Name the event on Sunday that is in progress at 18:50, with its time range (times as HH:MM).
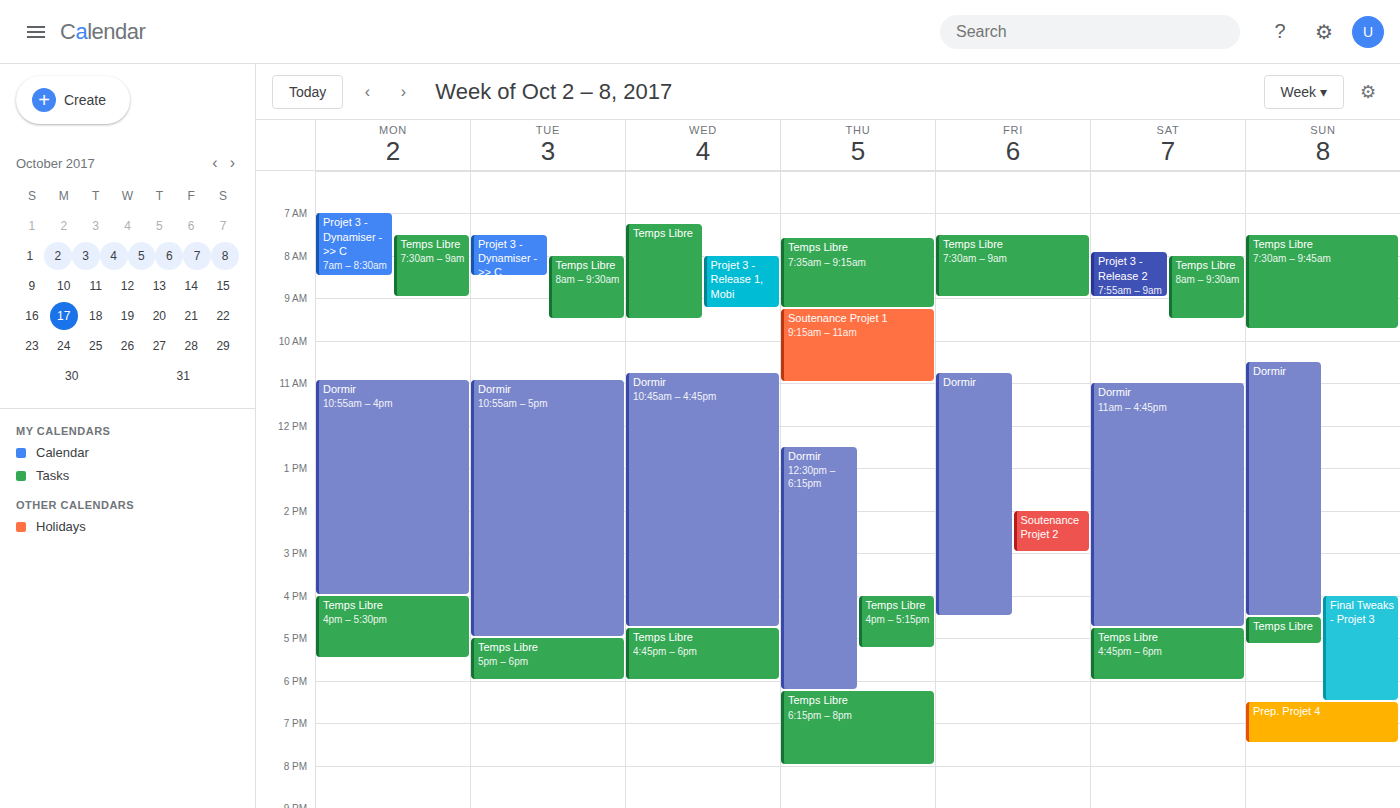
"Prep. Projet 4", 18:30 to 19:30